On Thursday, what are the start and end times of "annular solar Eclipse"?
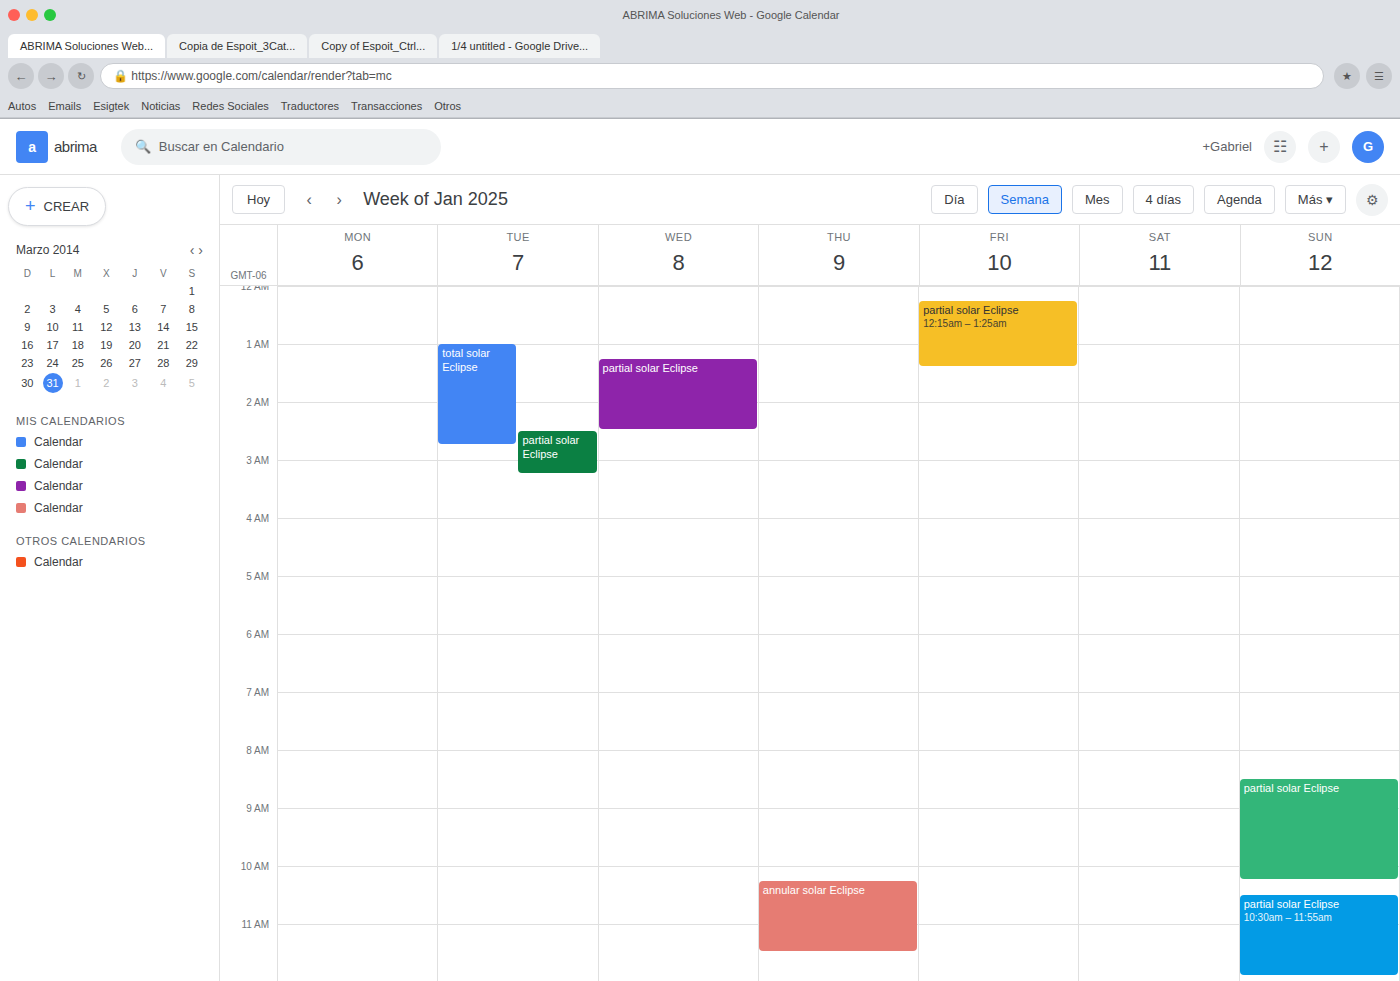
10:15 to 11:30